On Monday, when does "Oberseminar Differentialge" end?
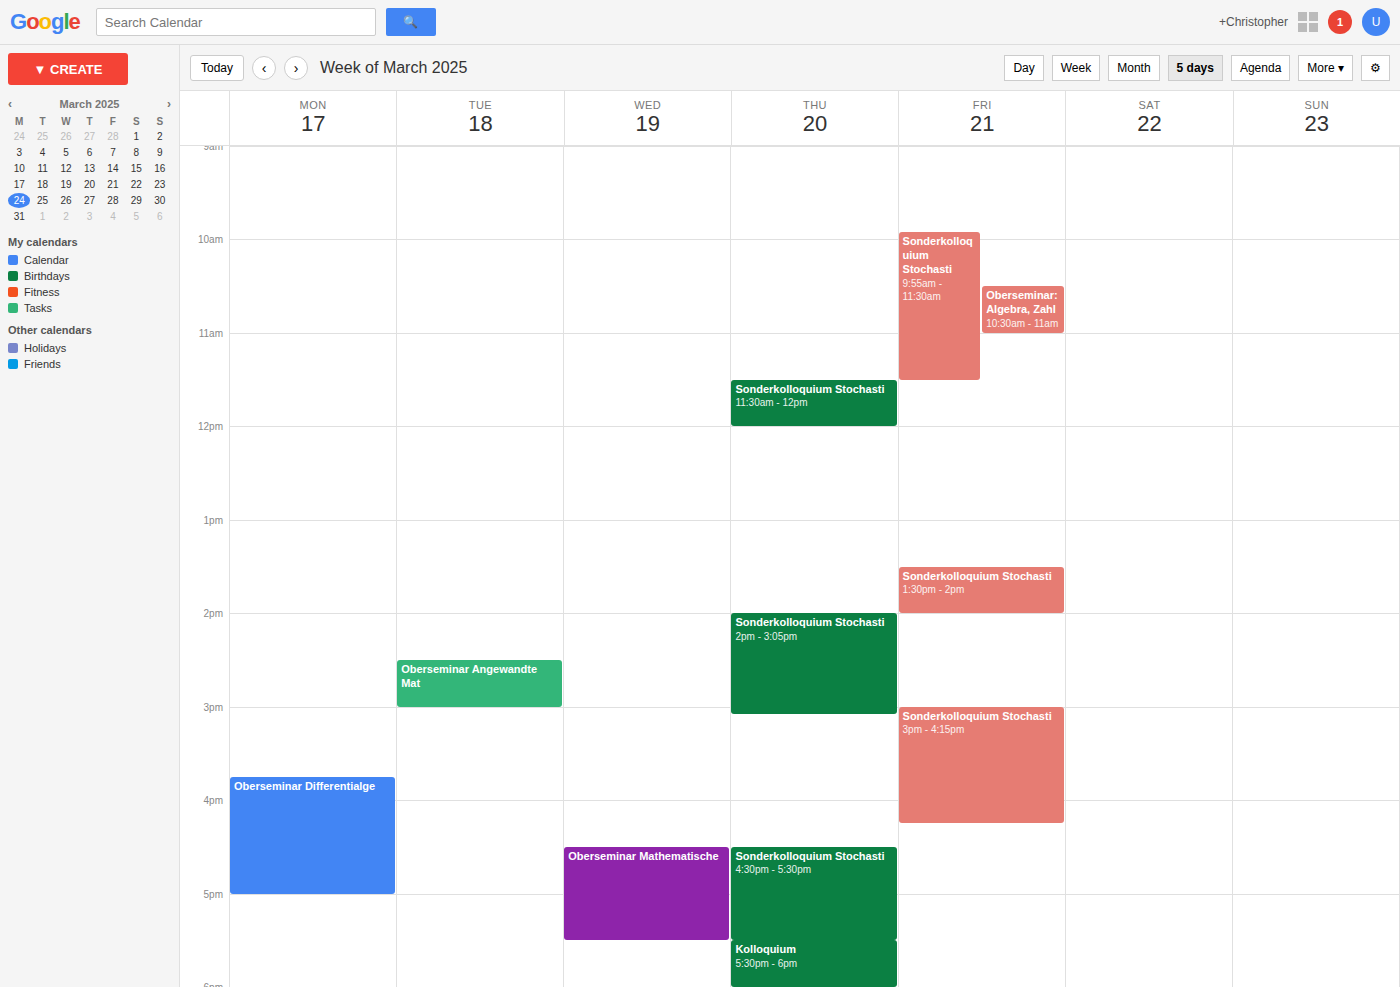
5:00 PM